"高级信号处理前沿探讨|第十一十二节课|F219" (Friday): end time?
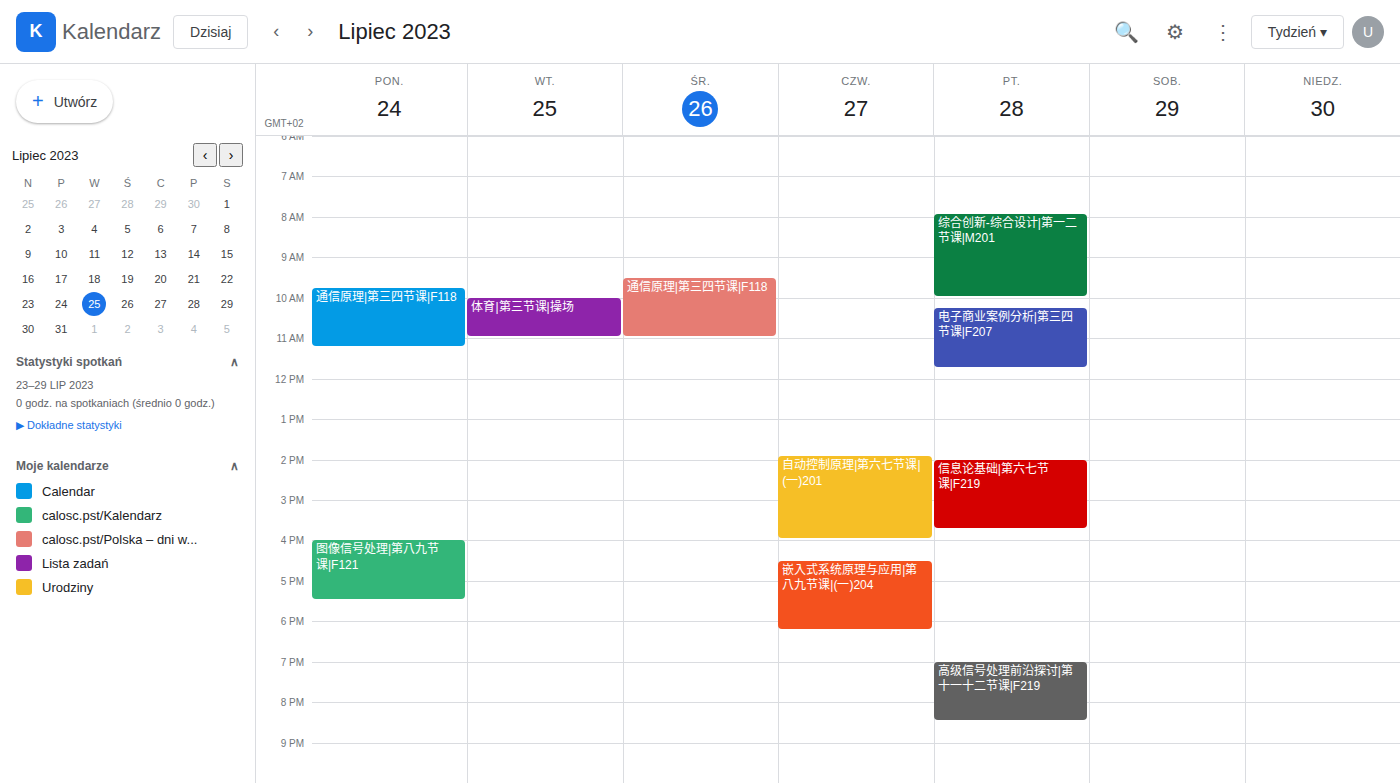
20:30